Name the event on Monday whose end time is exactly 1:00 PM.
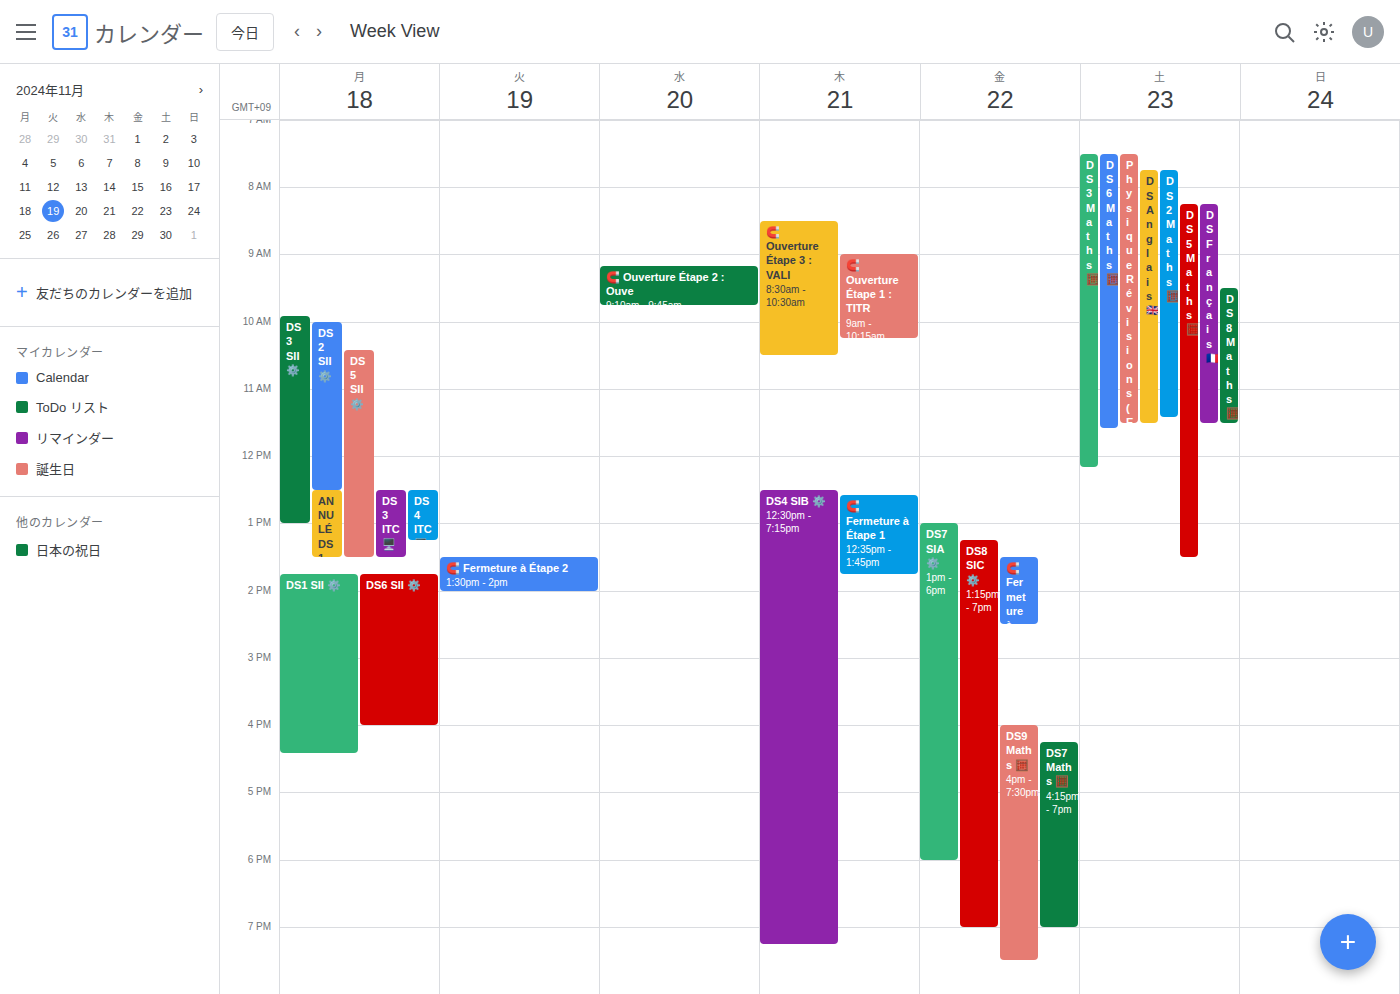
"DS3 SII ⚙️"